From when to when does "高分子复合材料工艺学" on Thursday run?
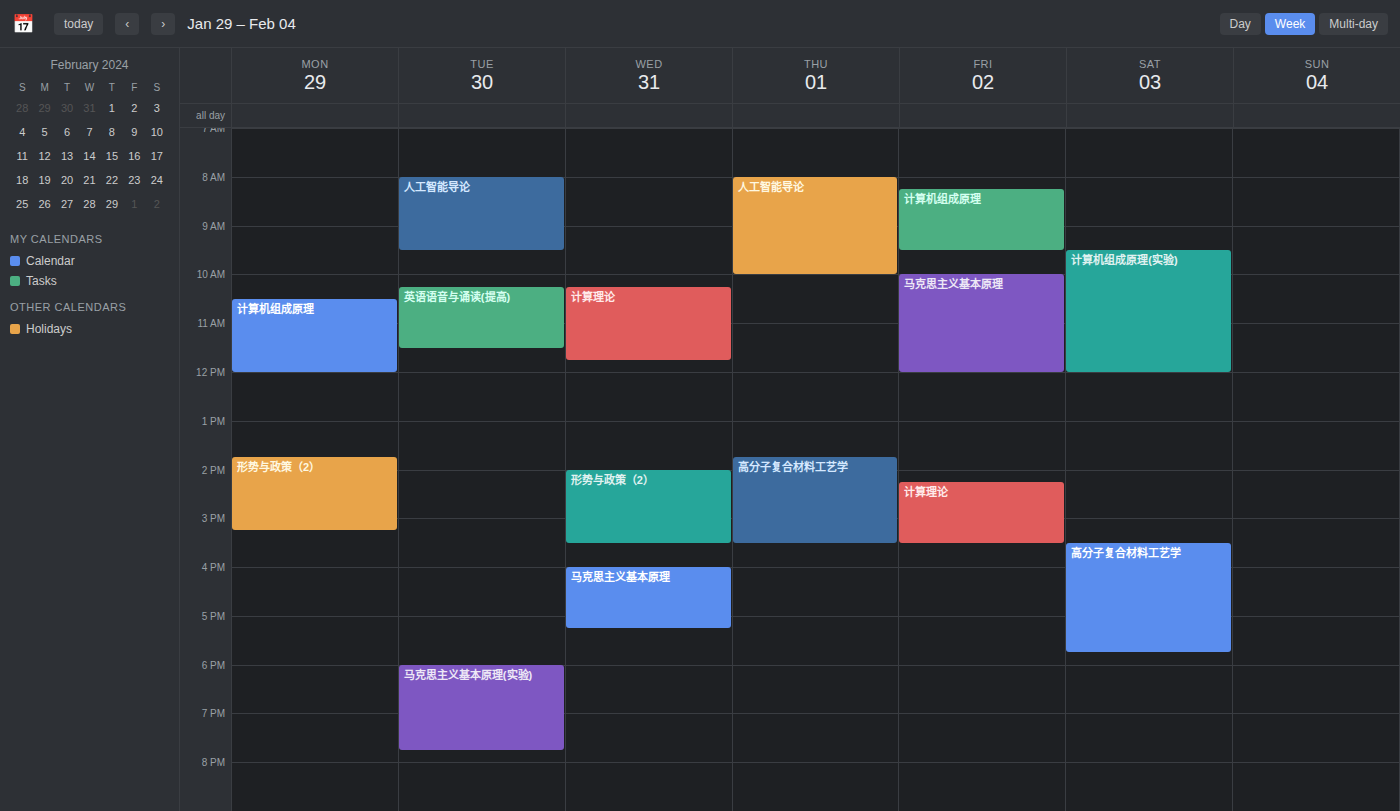
13:45 to 15:30